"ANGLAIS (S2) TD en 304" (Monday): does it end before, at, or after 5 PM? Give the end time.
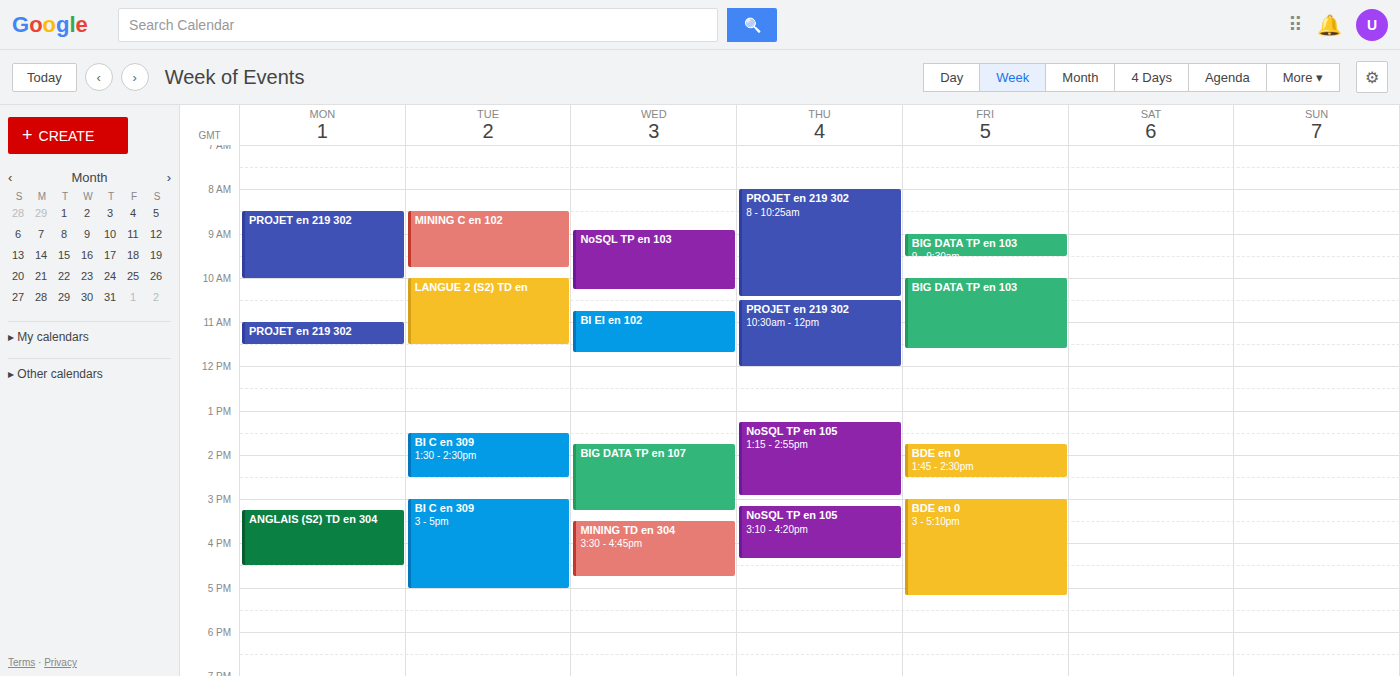
4:30 PM -- before 5 PM, 30 minutes above the 5 PM line.